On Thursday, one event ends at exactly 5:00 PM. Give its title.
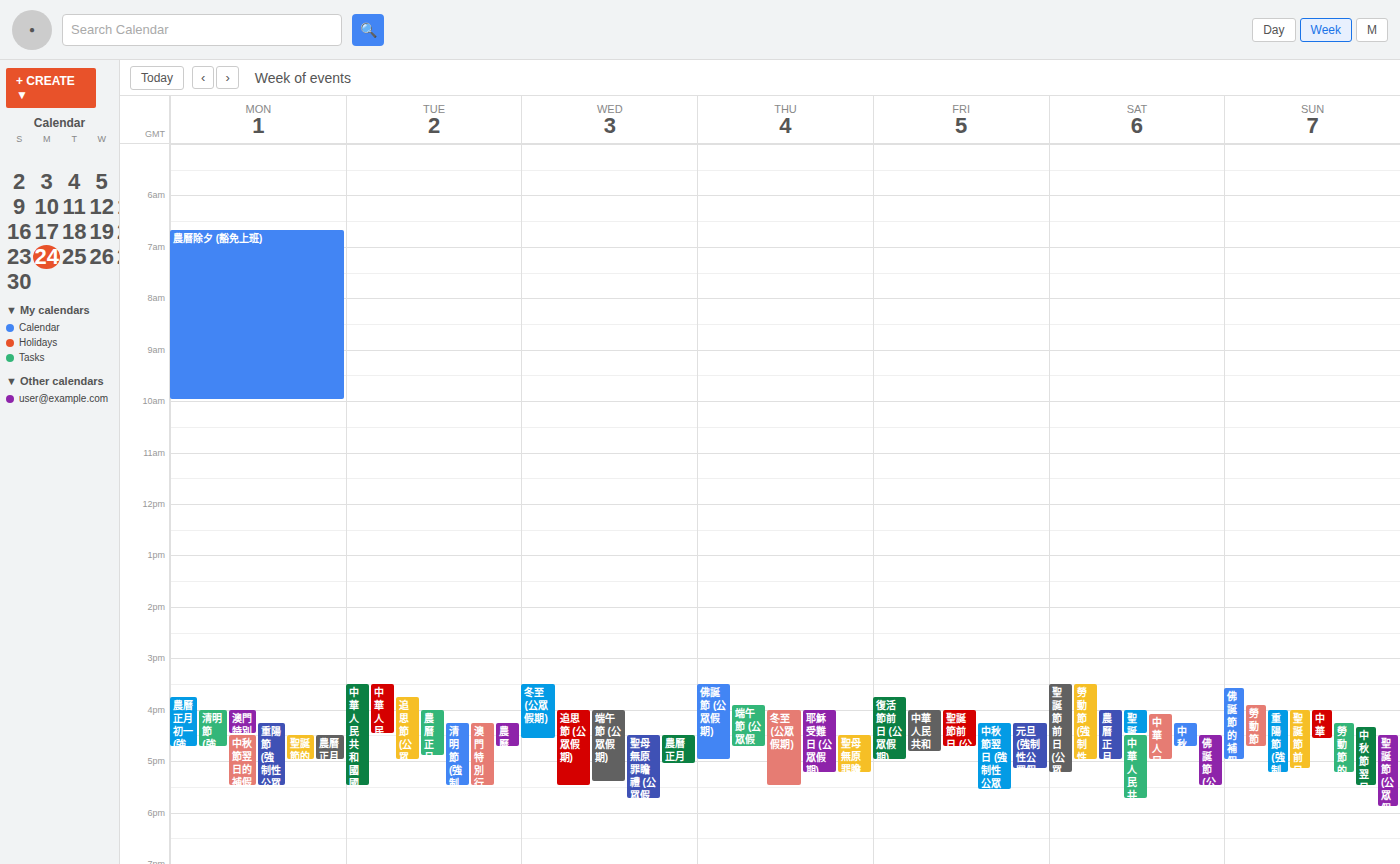
"佛誕節 (公眾假期)"